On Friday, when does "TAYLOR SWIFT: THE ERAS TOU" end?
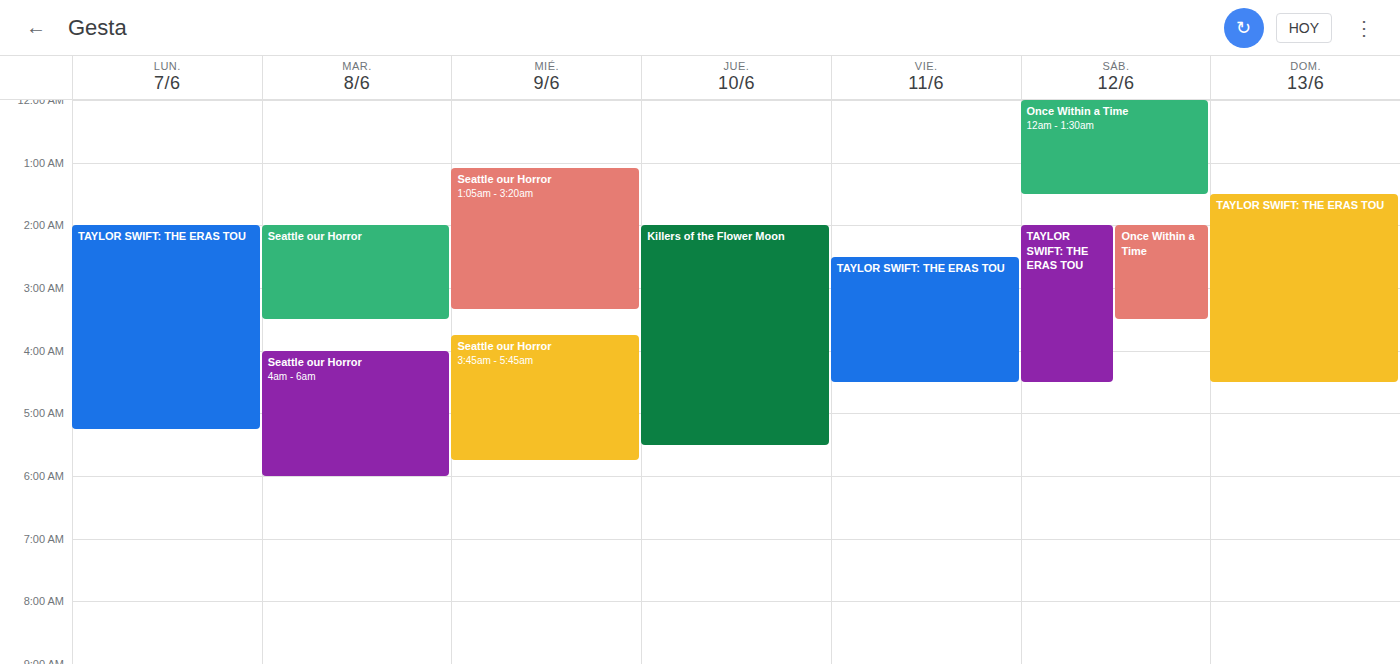
4:30 AM